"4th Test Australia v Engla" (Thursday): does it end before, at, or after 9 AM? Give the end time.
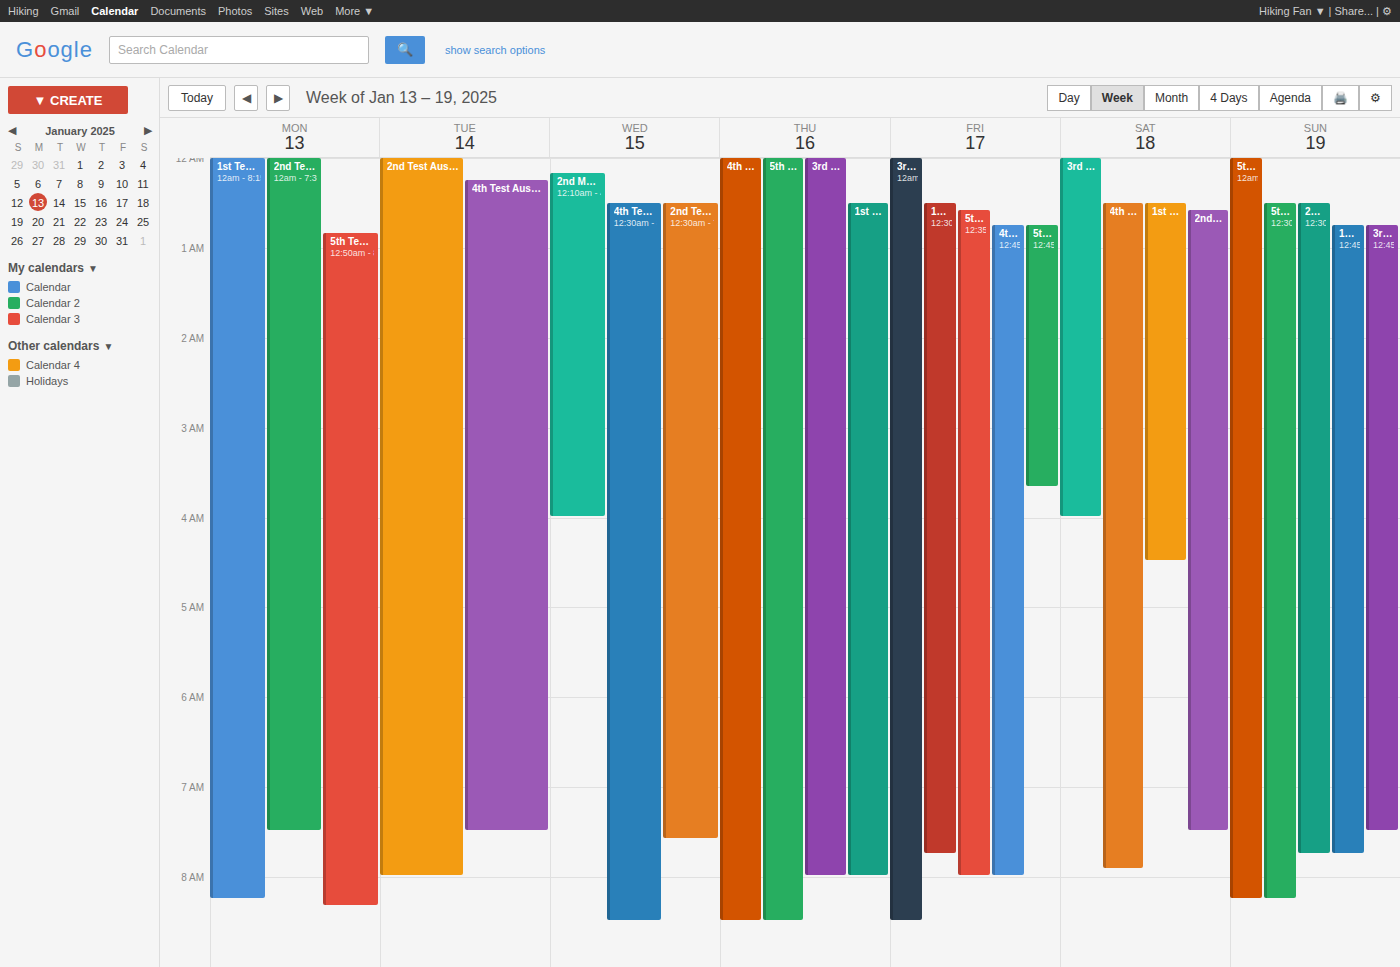
8:30 AM -- before 9 AM, 30 minutes above the 9 AM line.